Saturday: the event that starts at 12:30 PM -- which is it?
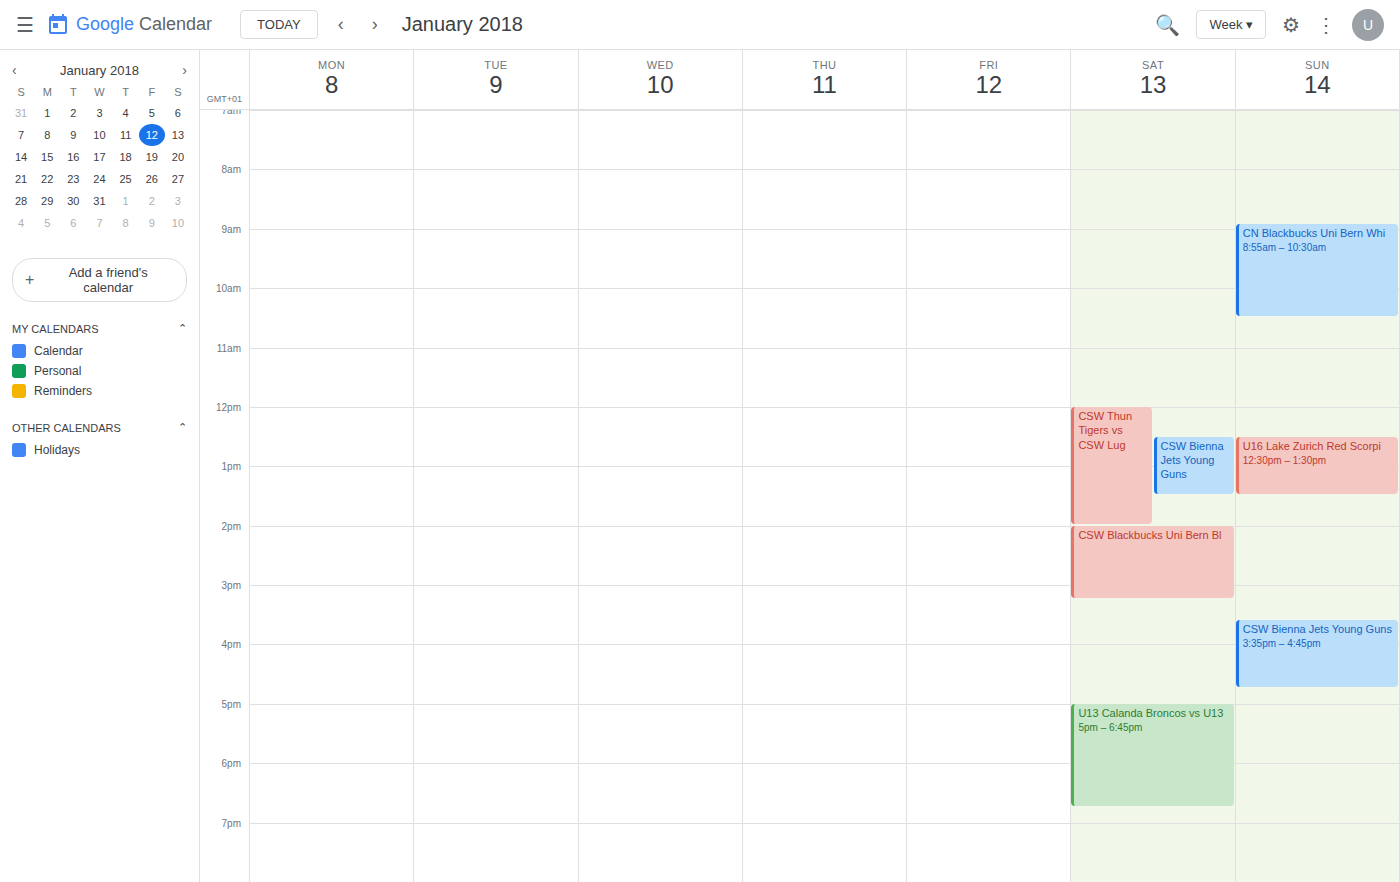
"CSW Bienna Jets Young Guns"